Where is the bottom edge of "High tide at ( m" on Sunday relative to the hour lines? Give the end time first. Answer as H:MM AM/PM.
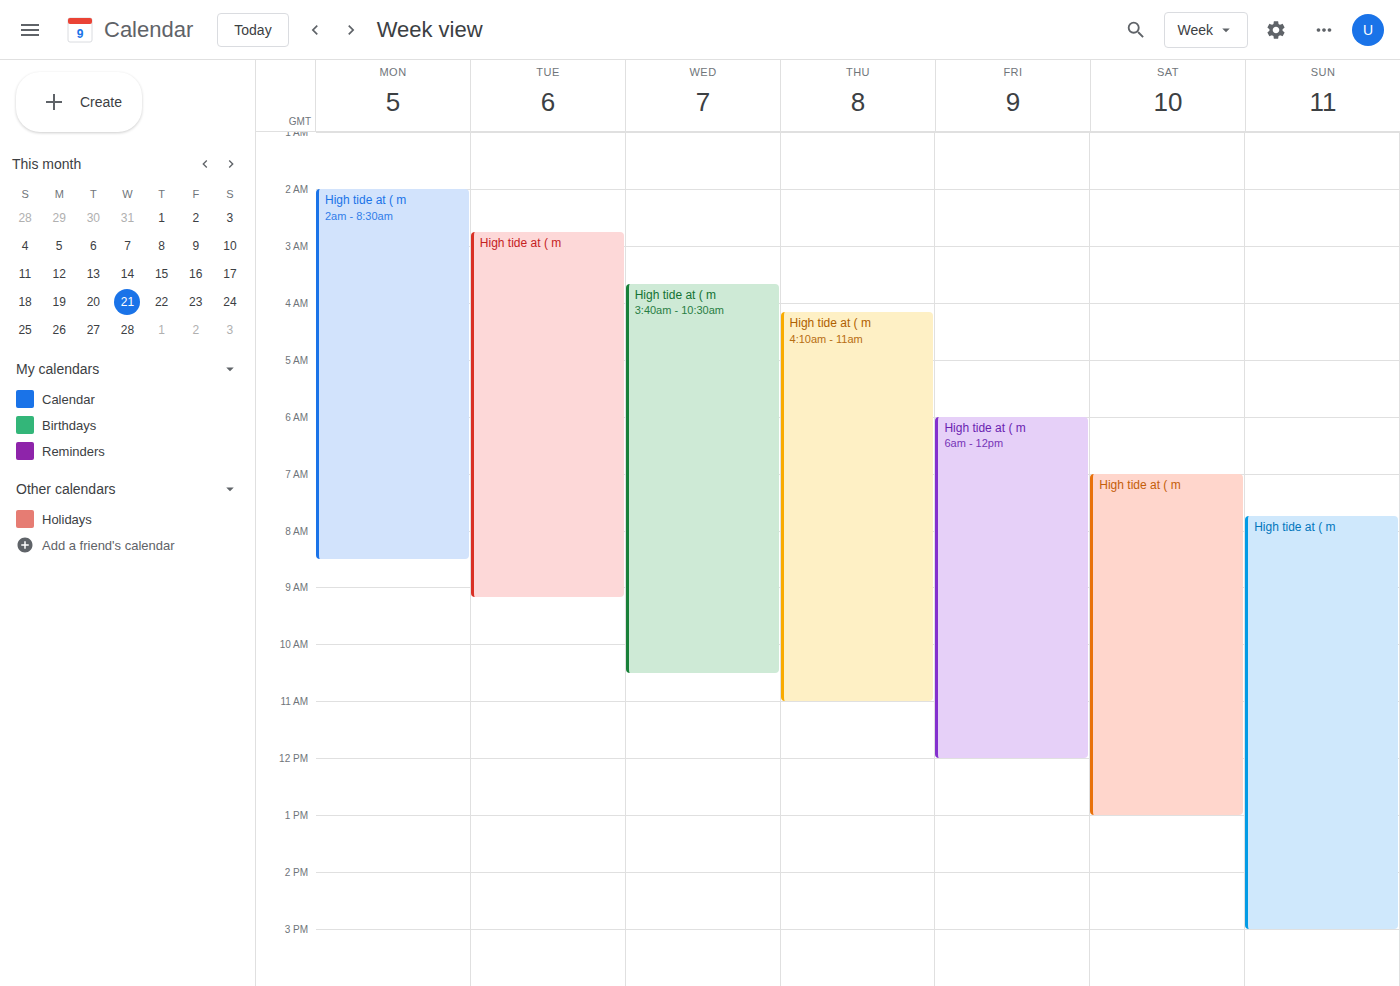
3:00 PM -- exactly on the 3 PM line.